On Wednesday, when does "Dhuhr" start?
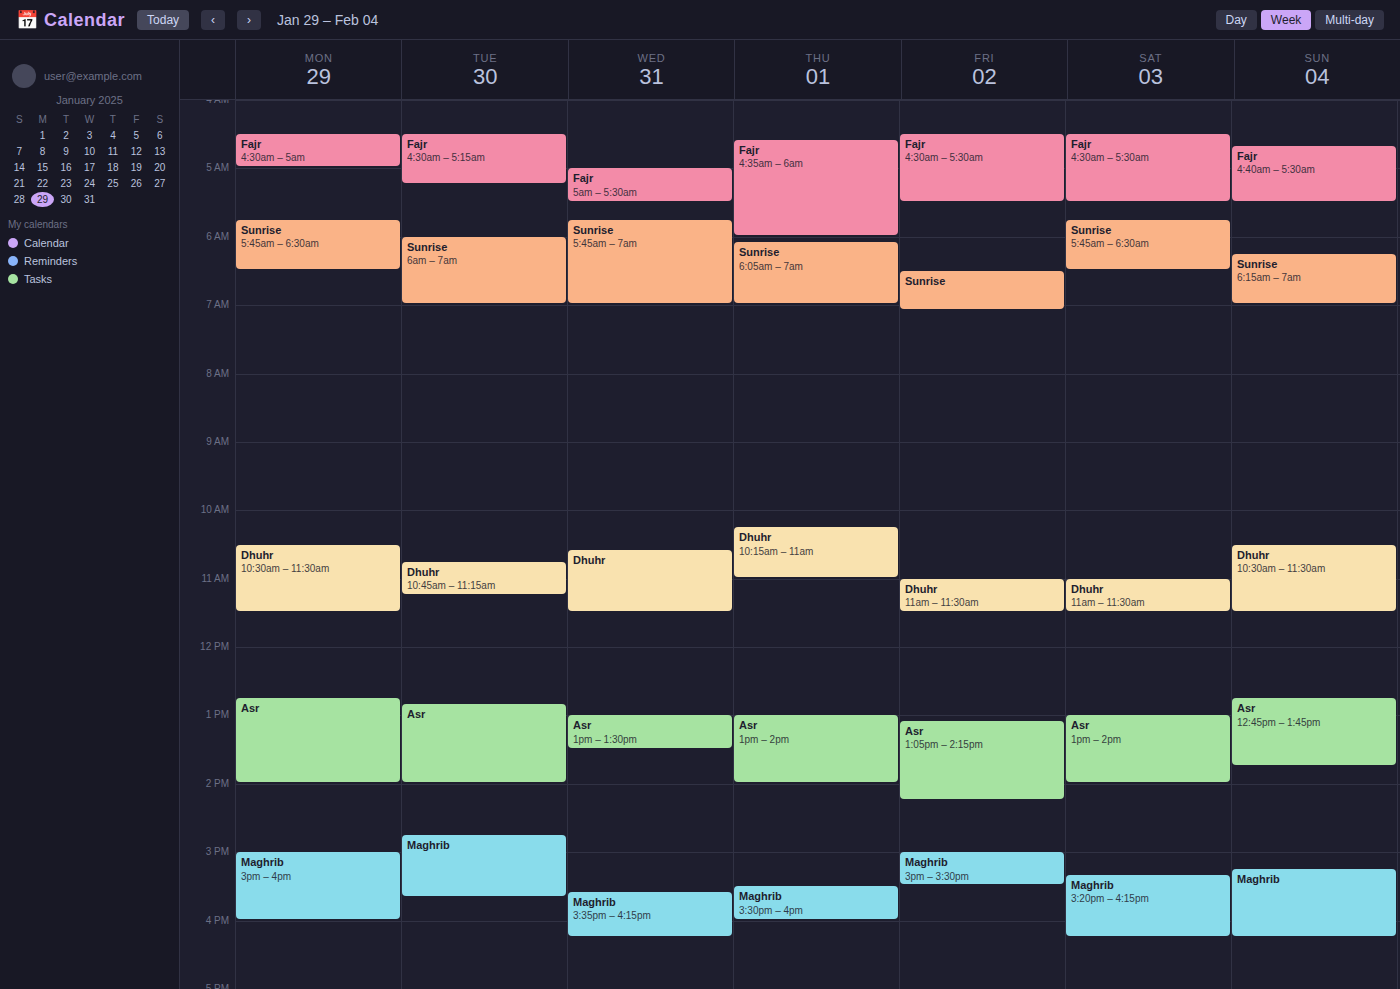
10:35 AM